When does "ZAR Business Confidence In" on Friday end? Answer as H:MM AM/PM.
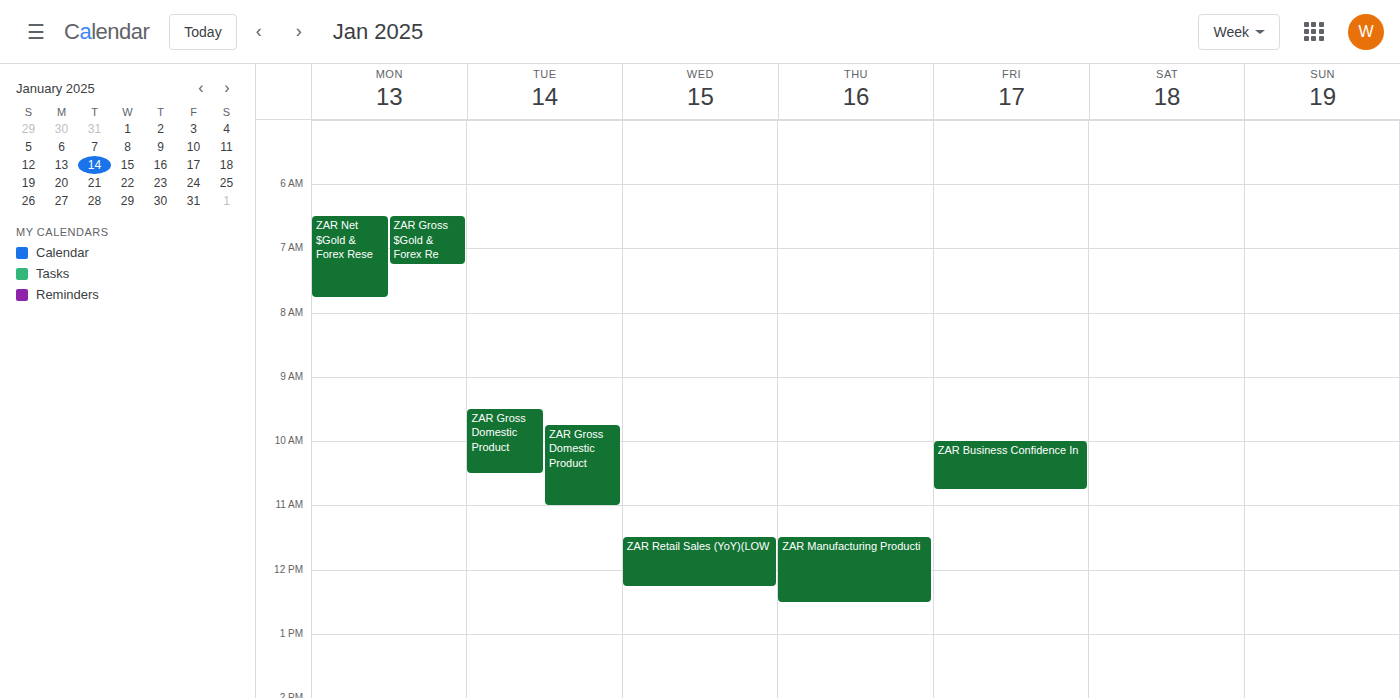
10:45 AM